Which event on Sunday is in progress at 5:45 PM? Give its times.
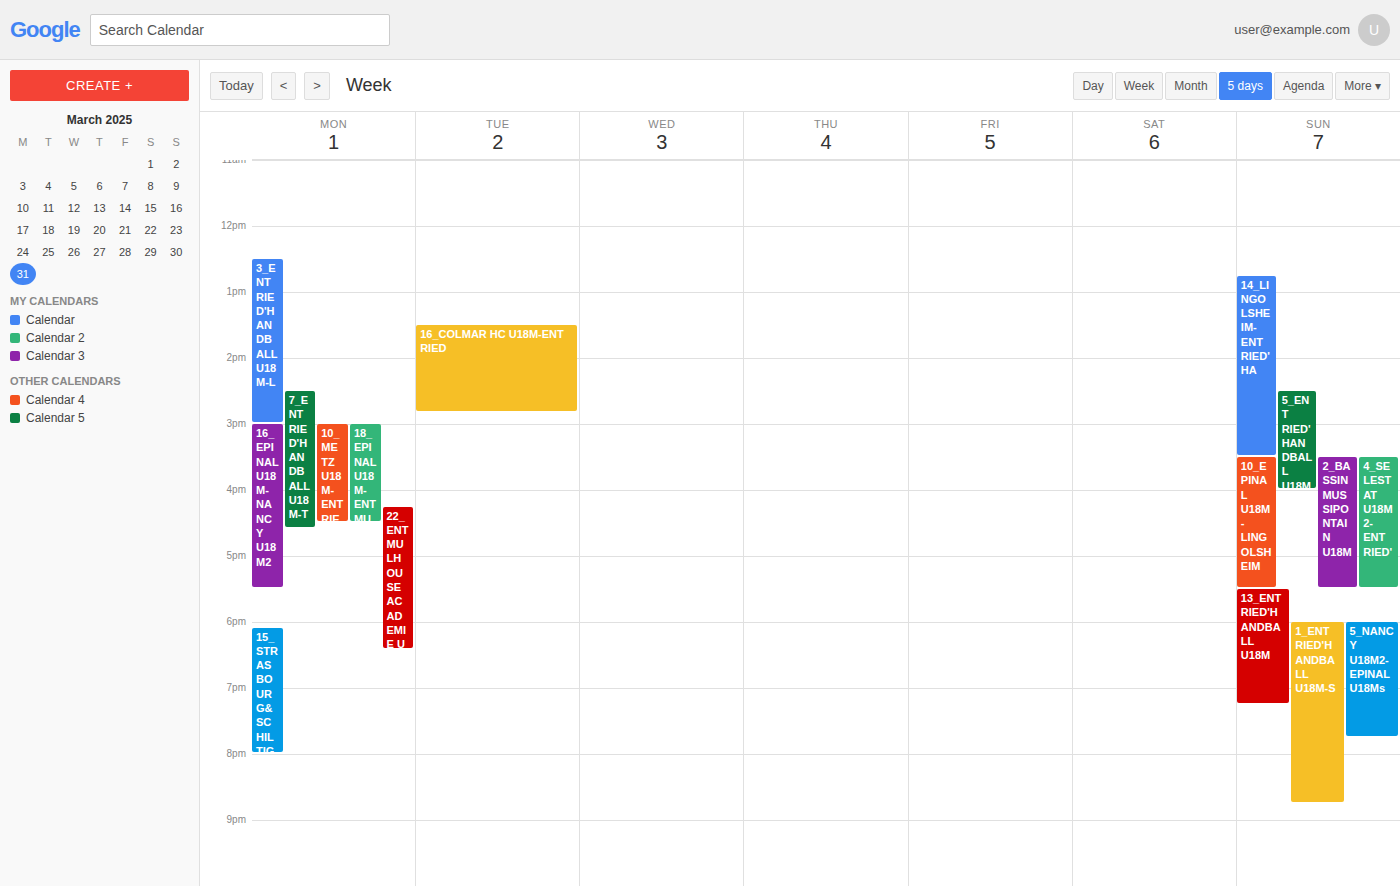
"13_ENT RIED'HANDBALL U18M", 5:30 PM to 7:15 PM